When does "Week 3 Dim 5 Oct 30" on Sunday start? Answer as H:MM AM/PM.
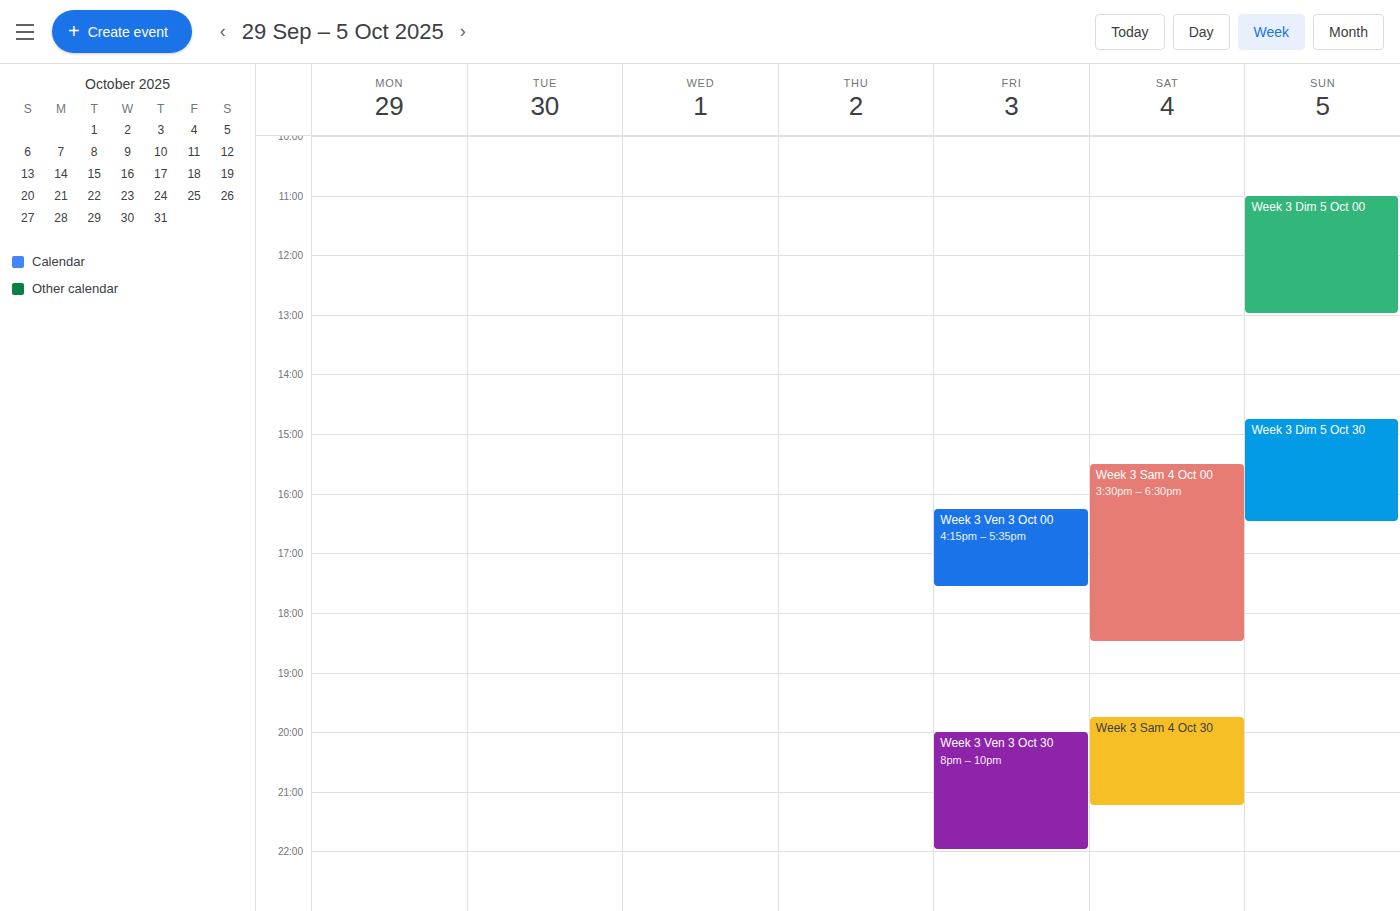
2:45 PM